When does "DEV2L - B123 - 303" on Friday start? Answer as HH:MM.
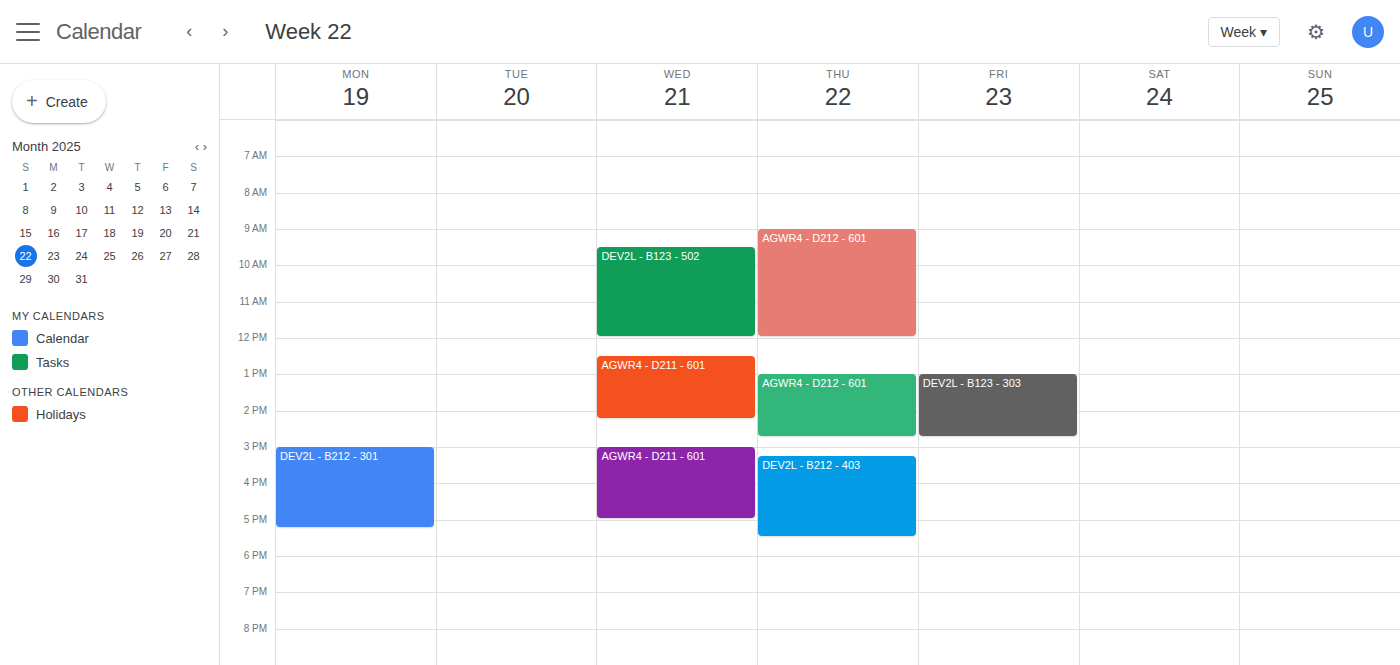
13:00